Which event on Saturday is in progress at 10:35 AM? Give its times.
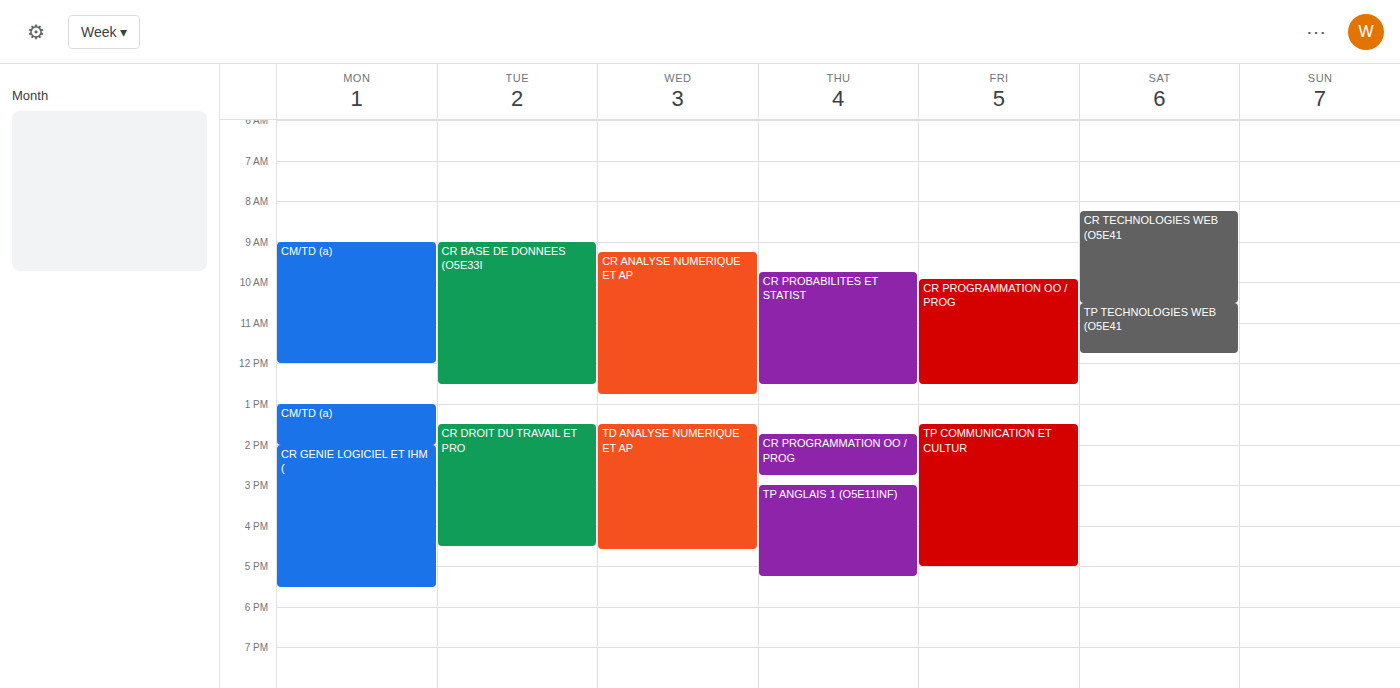
"TP TECHNOLOGIES WEB (O5E41", 10:30 AM to 11:45 AM